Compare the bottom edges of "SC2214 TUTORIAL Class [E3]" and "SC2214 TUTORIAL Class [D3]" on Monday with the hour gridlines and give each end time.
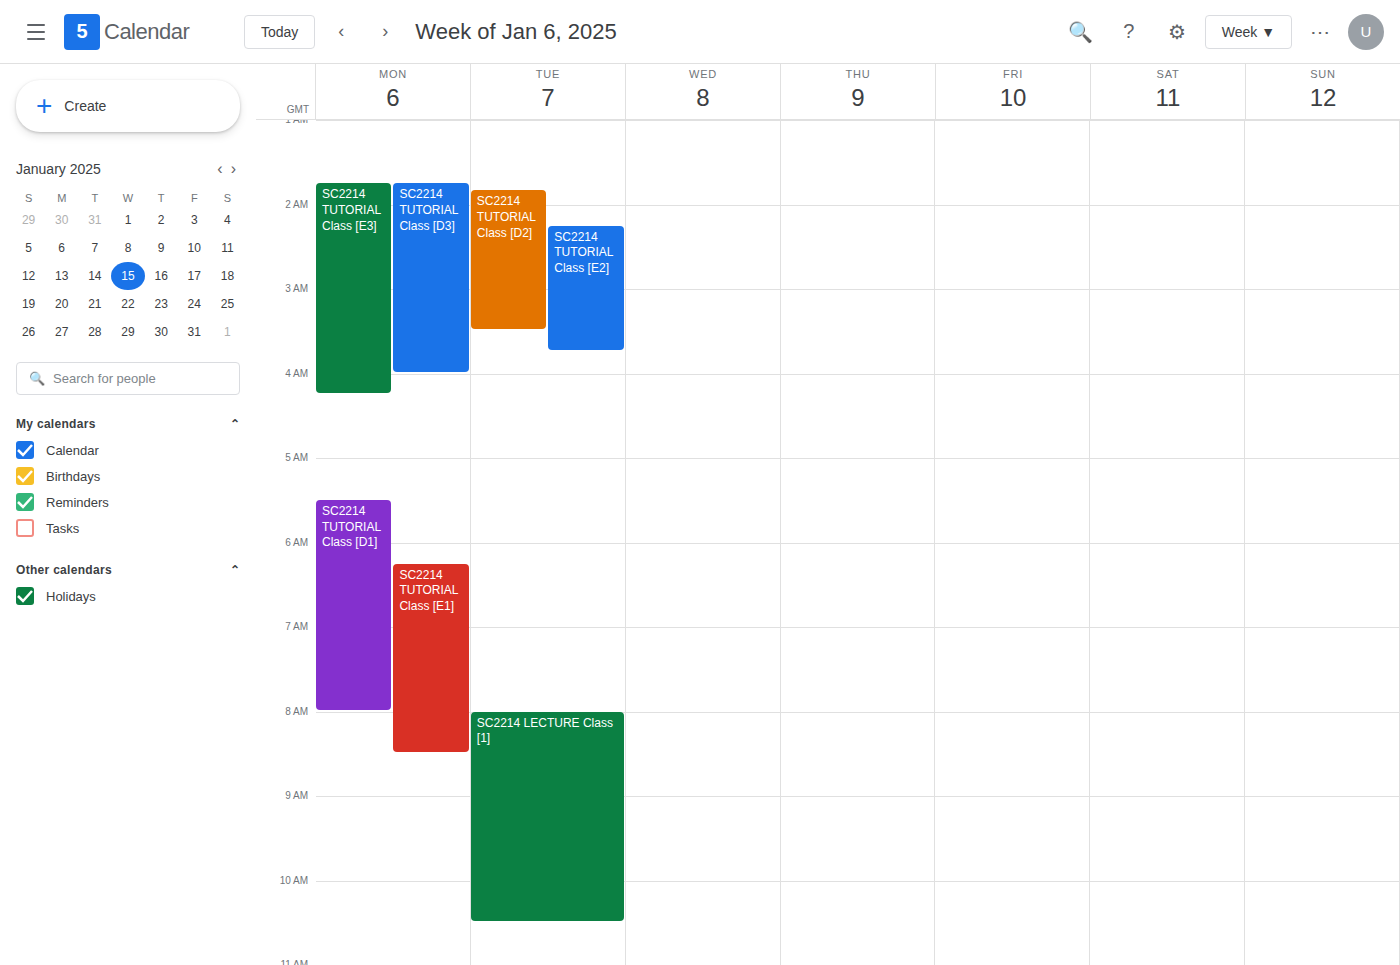
"SC2214 TUTORIAL Class [E3]": 4:15 AM, neither: a quarter of the way from the 4 AM line to the 5 AM line. "SC2214 TUTORIAL Class [D3]": 4:00 AM, exactly on the 4 AM line.